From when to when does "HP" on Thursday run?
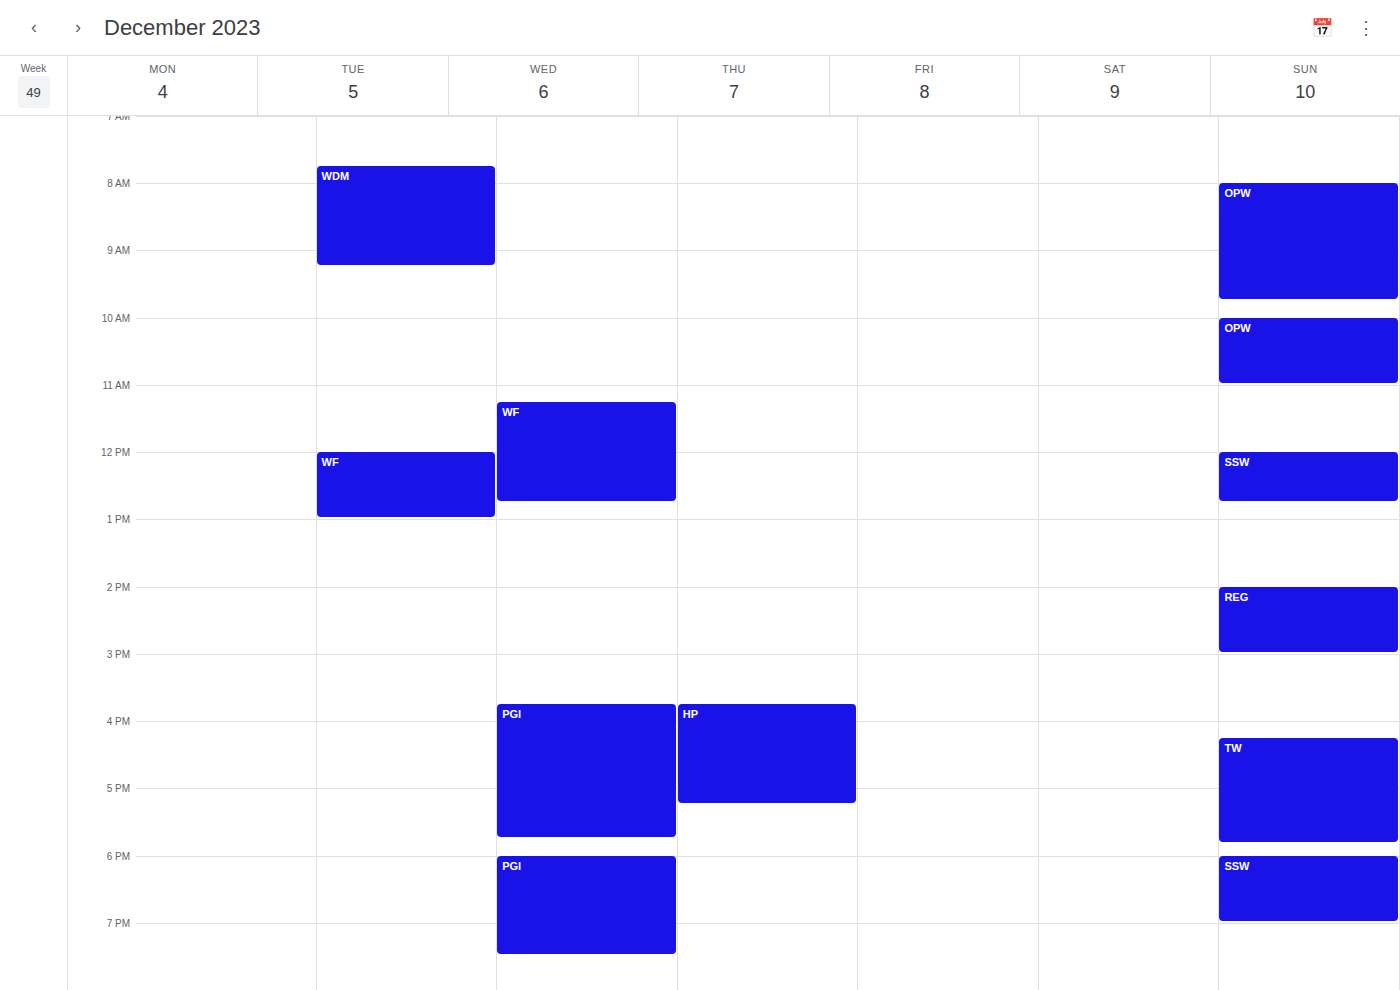
3:45 PM to 5:15 PM